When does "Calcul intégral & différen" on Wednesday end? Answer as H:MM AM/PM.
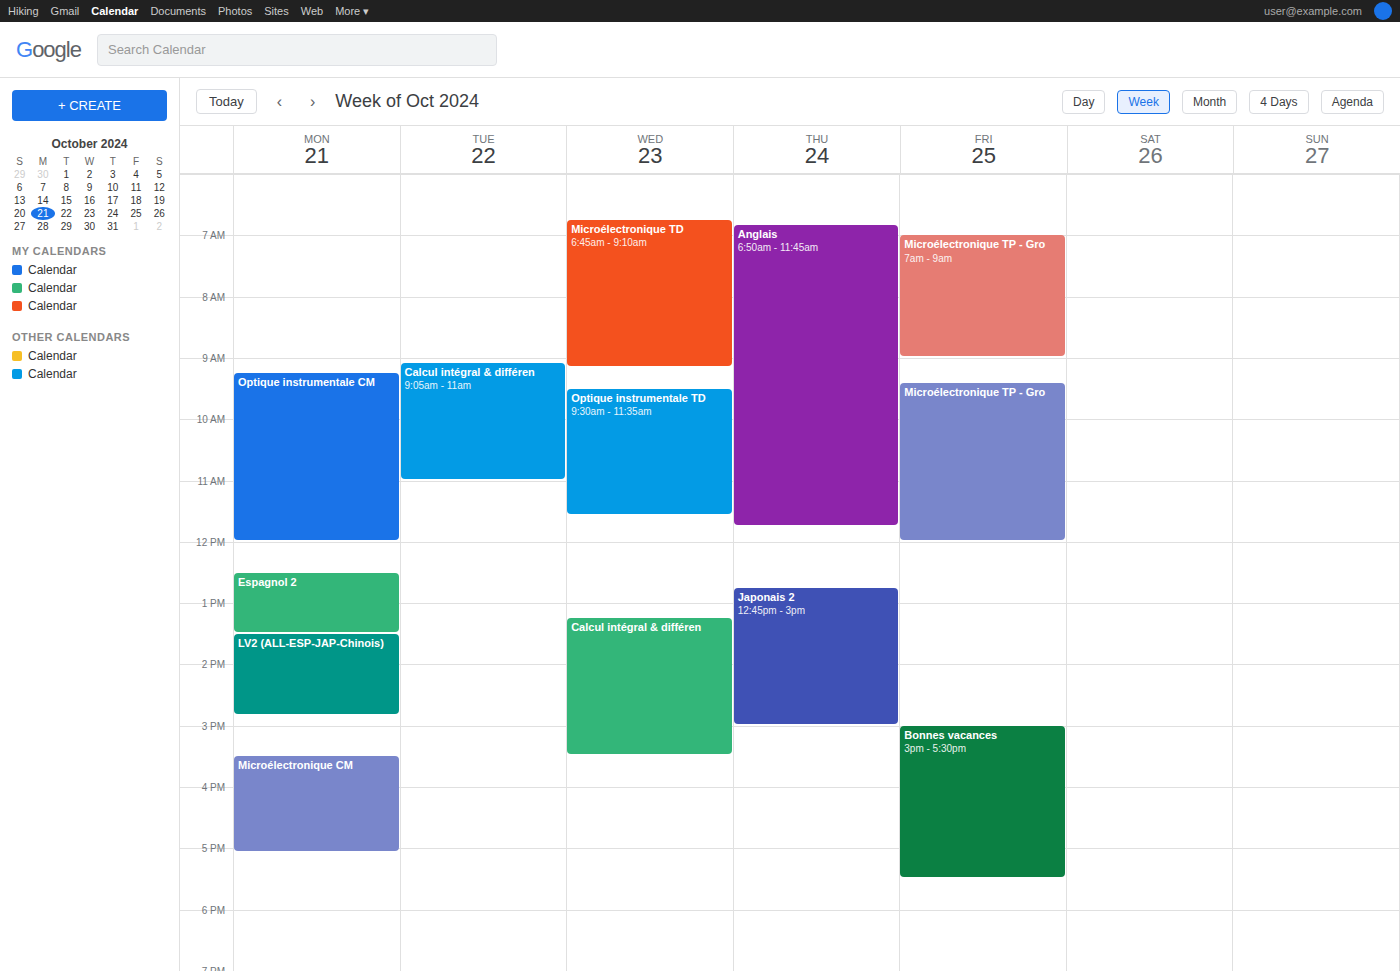
3:30 PM